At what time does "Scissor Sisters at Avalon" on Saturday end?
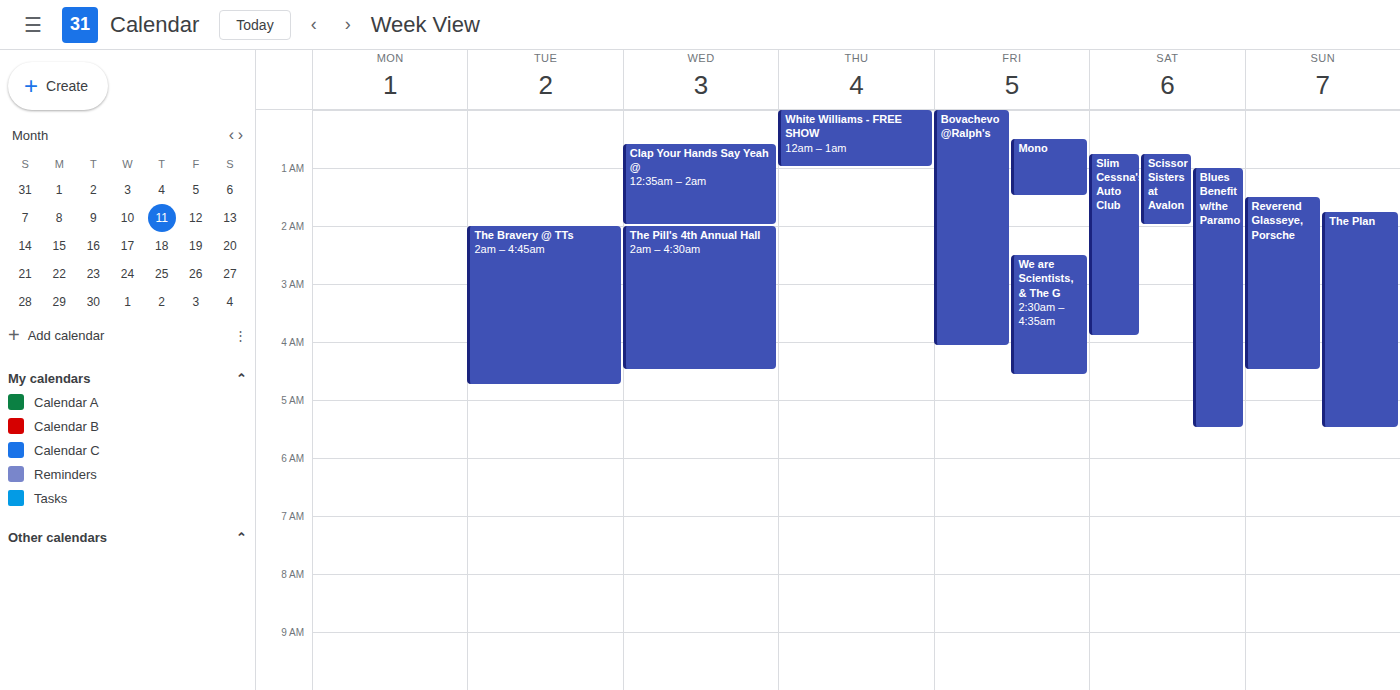
2:00 AM